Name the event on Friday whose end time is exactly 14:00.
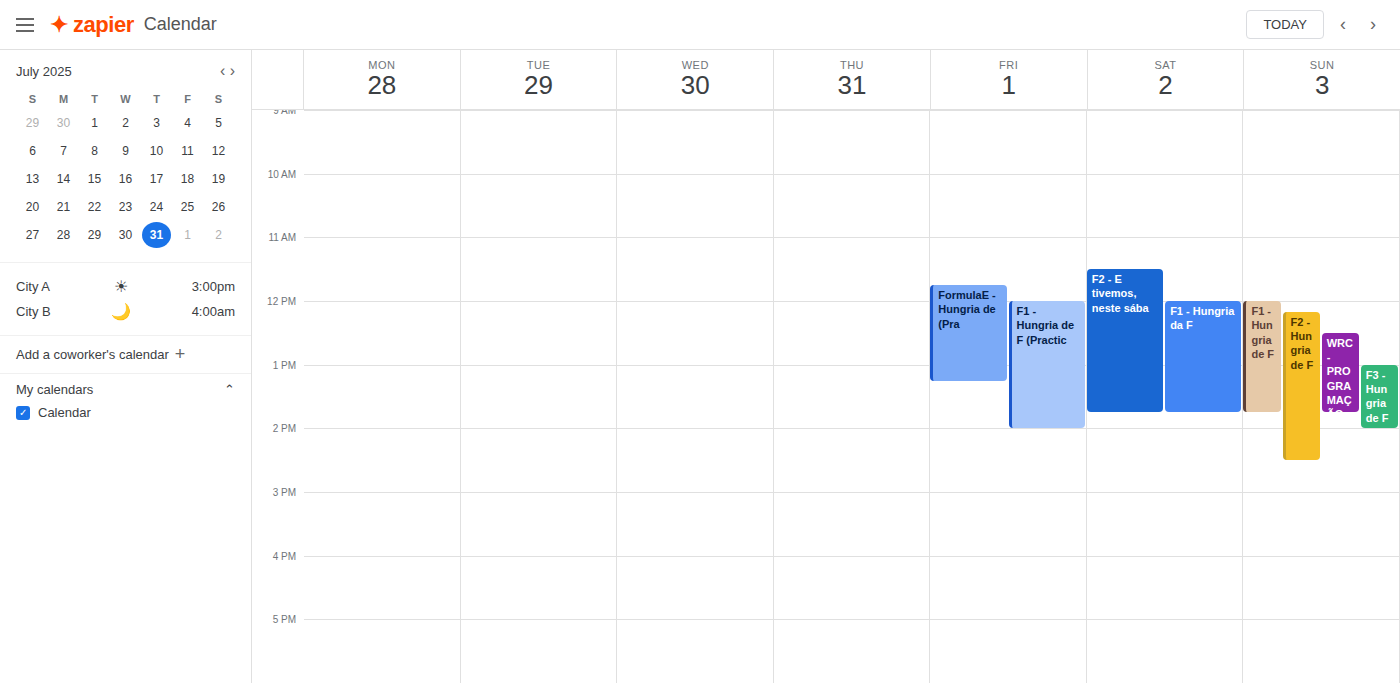
"F1 - Hungria de F (Practic"